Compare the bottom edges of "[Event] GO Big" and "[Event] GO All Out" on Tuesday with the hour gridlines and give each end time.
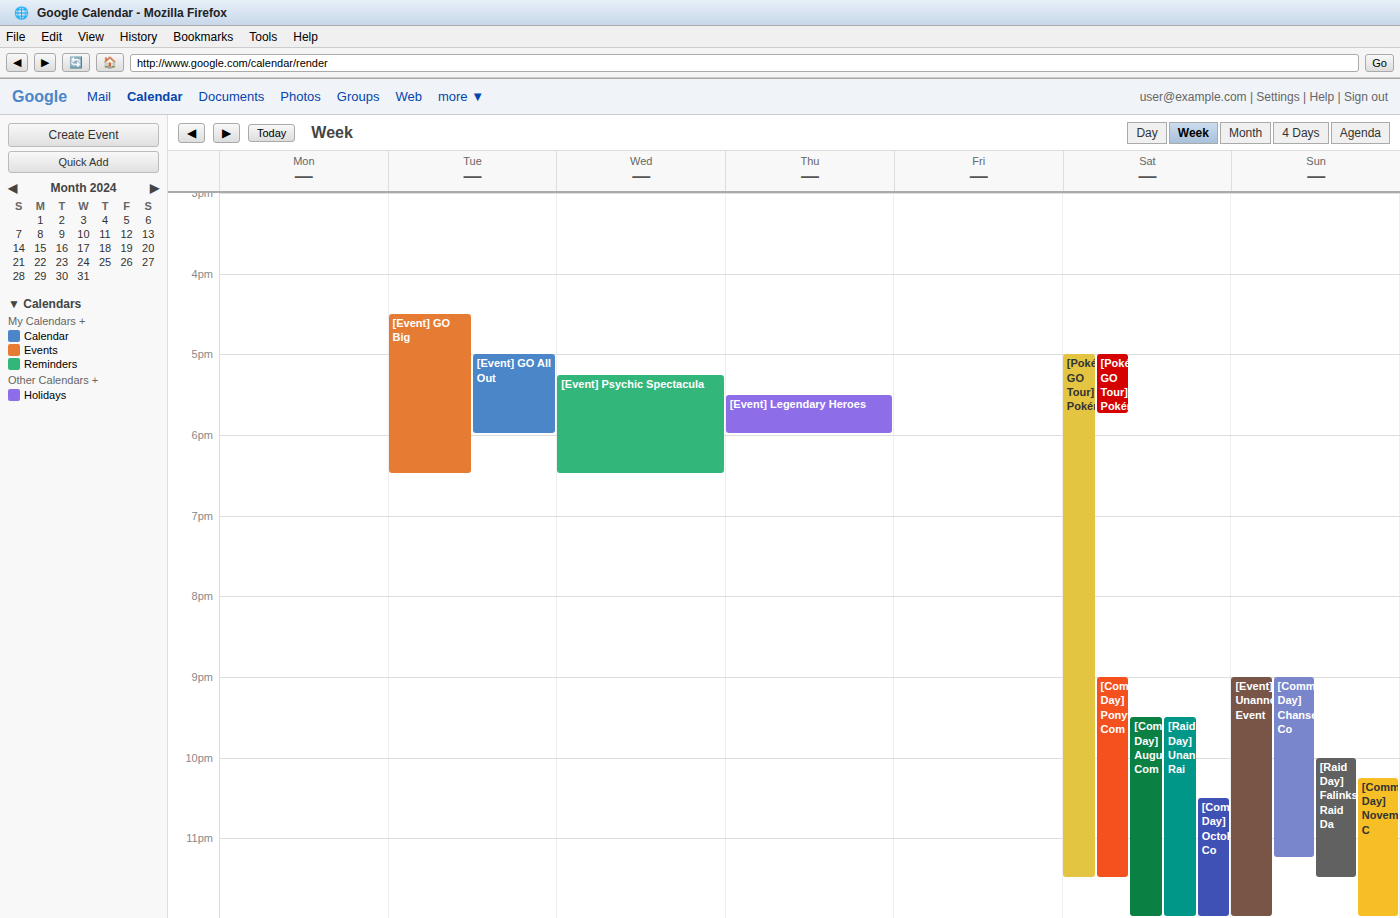
"[Event] GO Big": 6:30 PM, halfway between the 6 PM and 7 PM lines. "[Event] GO All Out": 6:00 PM, exactly on the 6 PM line.